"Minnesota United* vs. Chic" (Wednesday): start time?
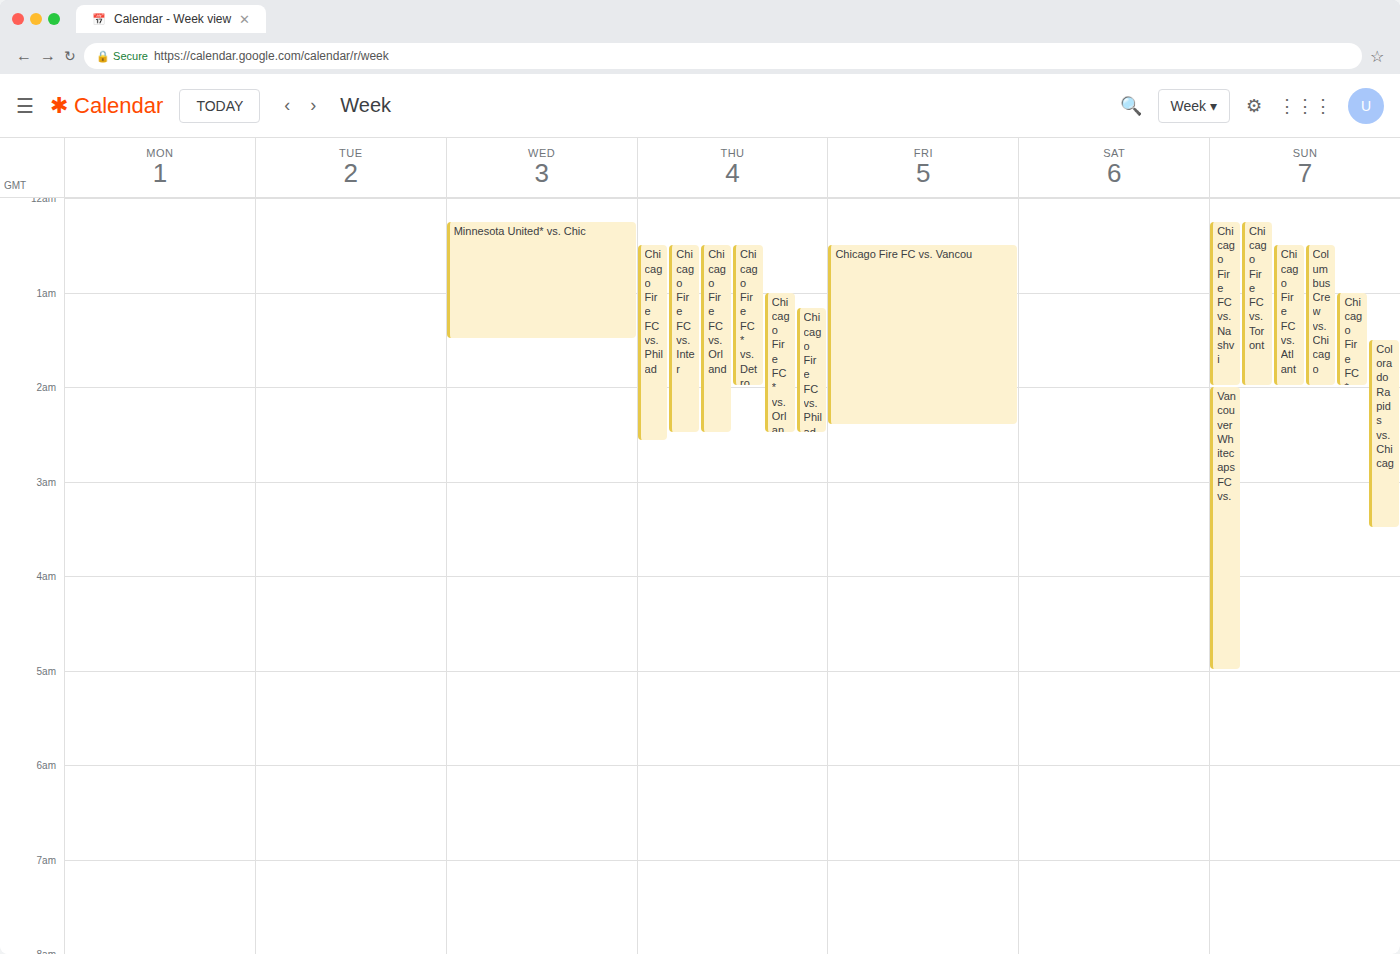
12:15 AM